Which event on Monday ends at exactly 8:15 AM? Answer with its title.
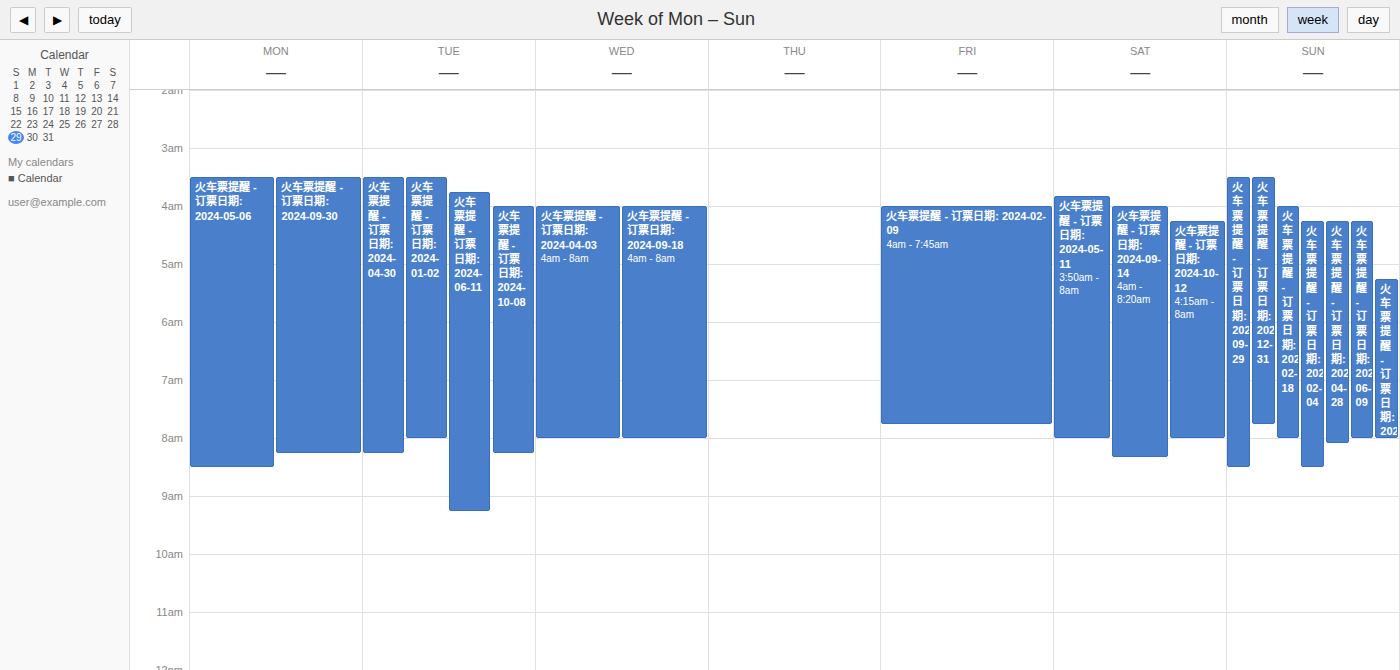
"火车票提醒 - 订票日期: 2024-09-30"